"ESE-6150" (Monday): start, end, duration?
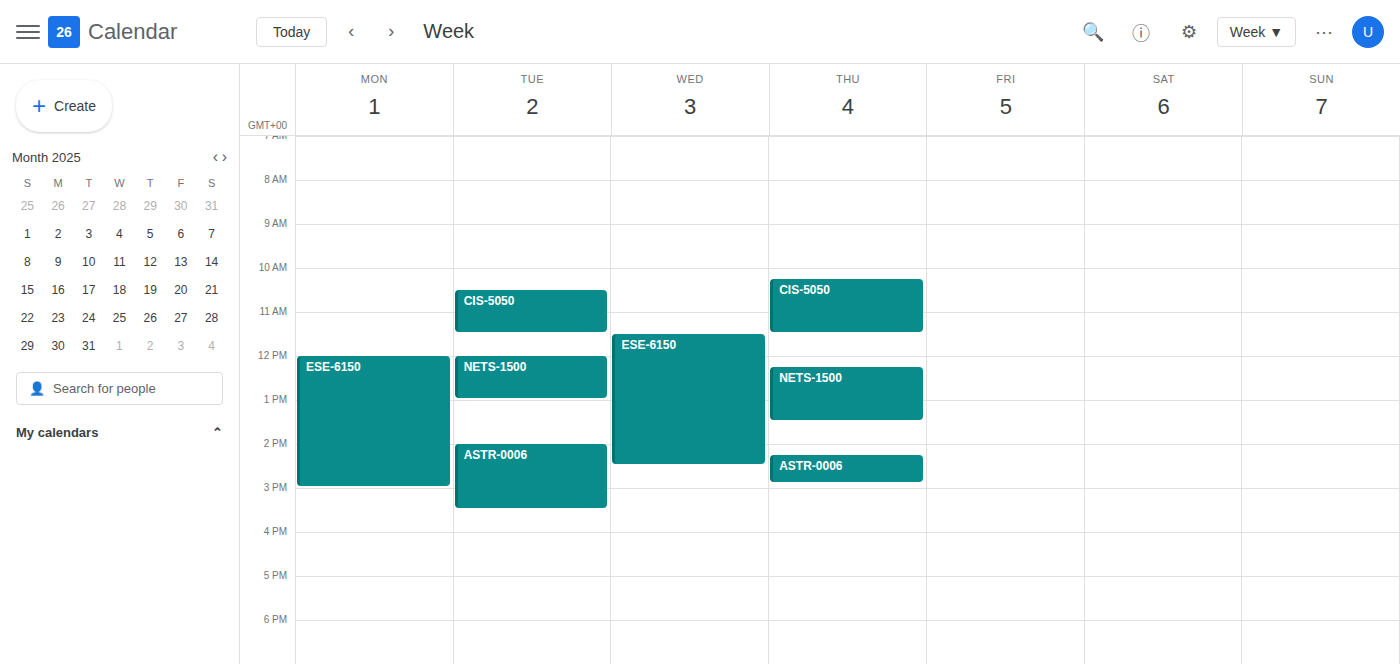
12:00 PM to 3:00 PM, 3 hours